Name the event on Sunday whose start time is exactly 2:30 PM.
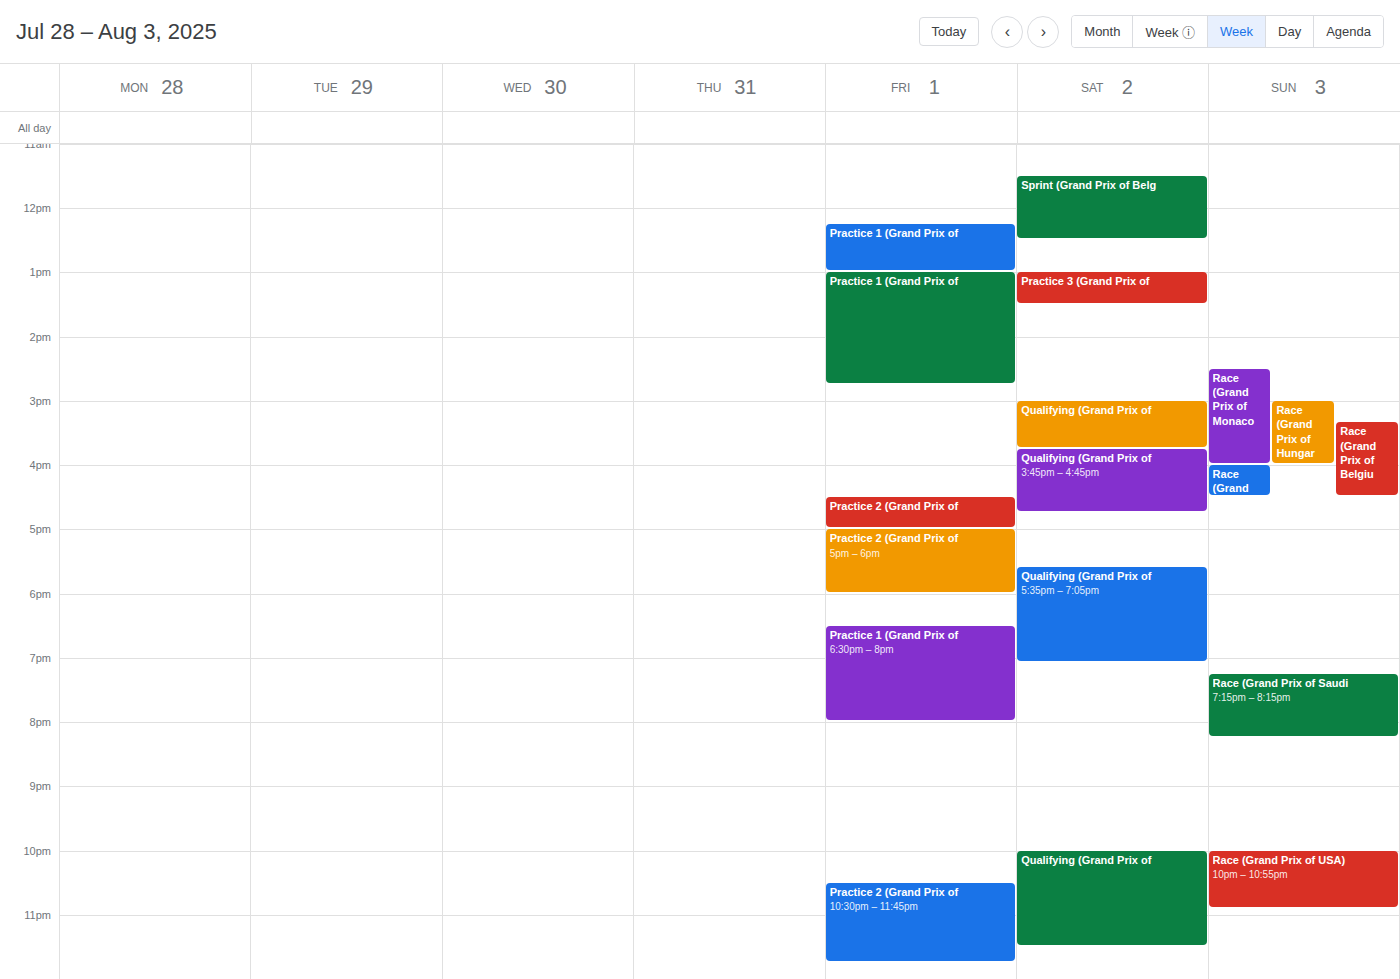
"Race (Grand Prix of Monaco"